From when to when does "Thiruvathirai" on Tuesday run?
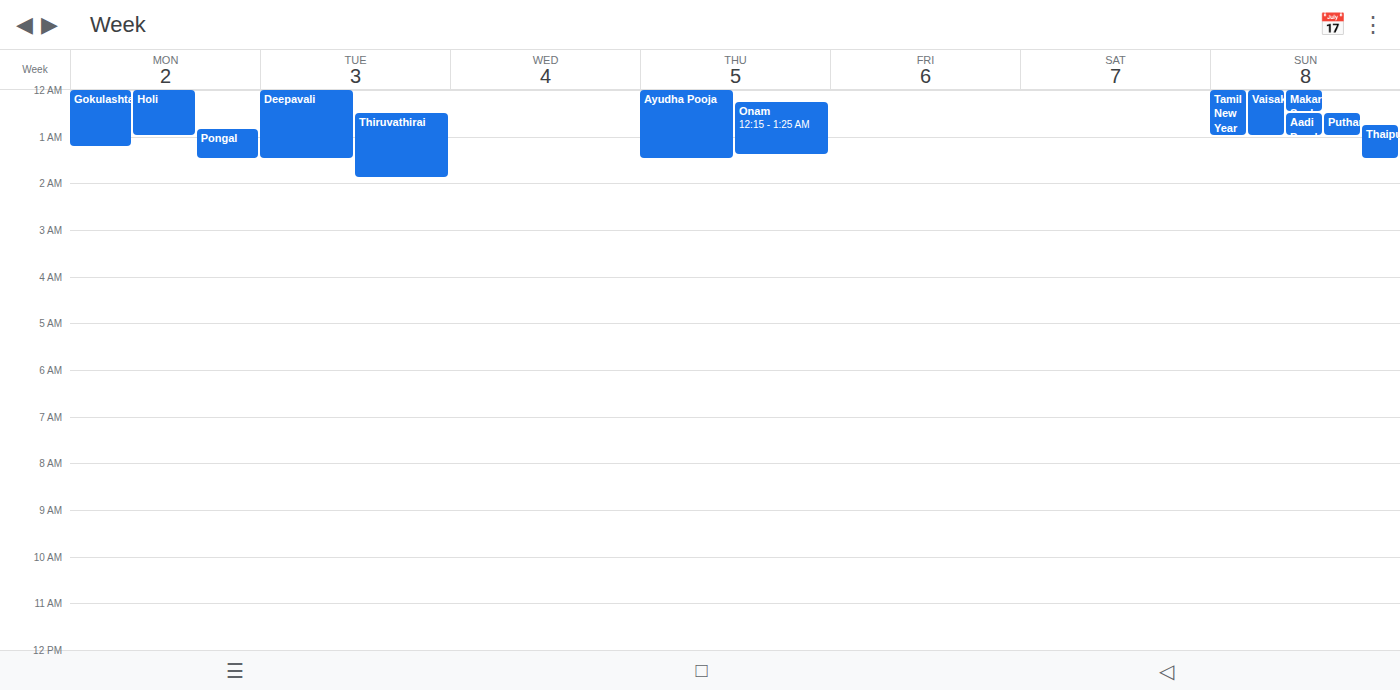
12:30 AM to 1:55 AM